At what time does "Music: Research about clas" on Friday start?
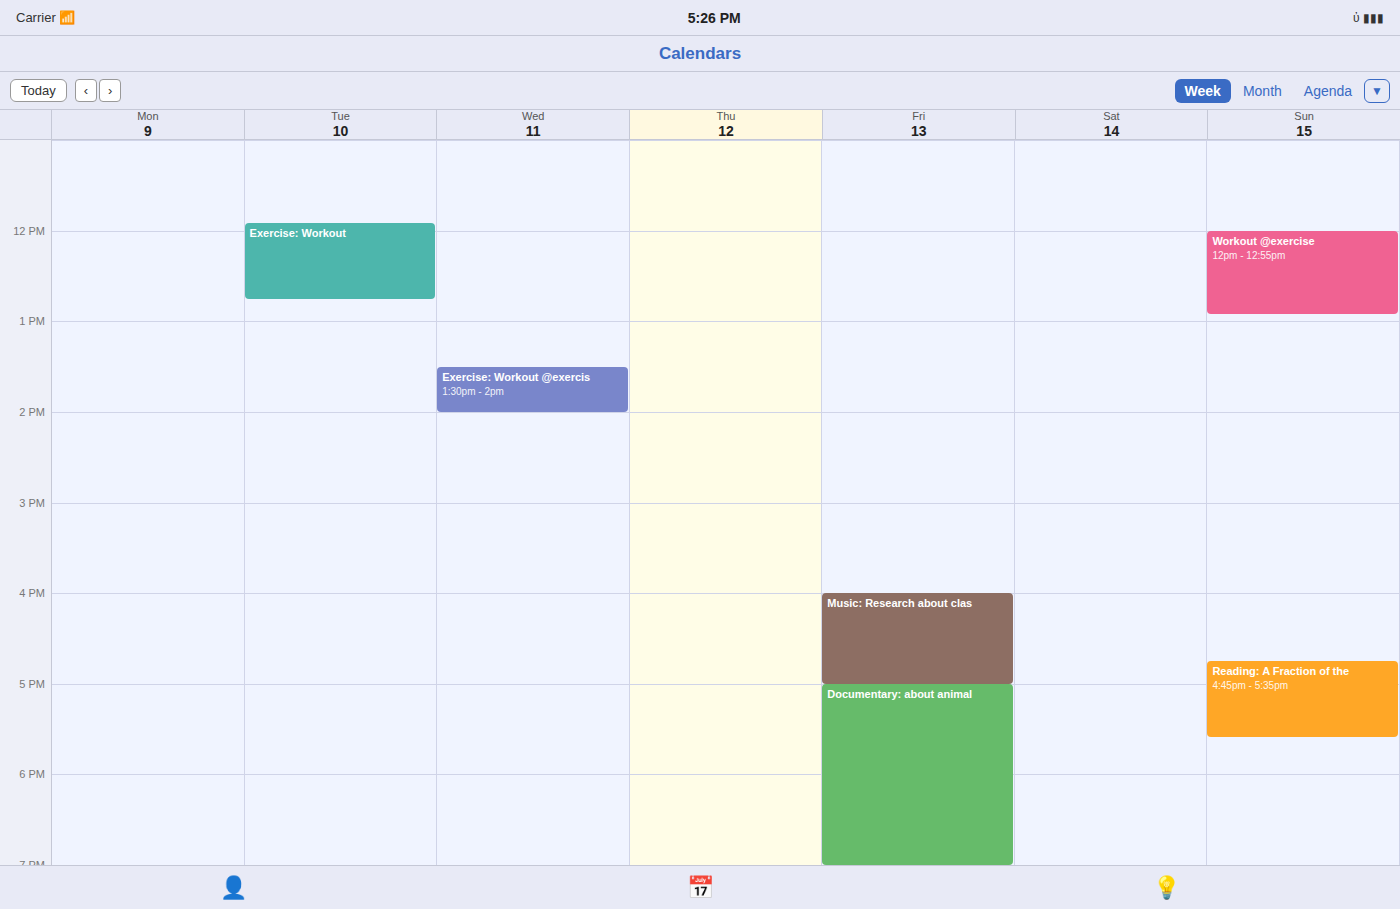
4:00 PM